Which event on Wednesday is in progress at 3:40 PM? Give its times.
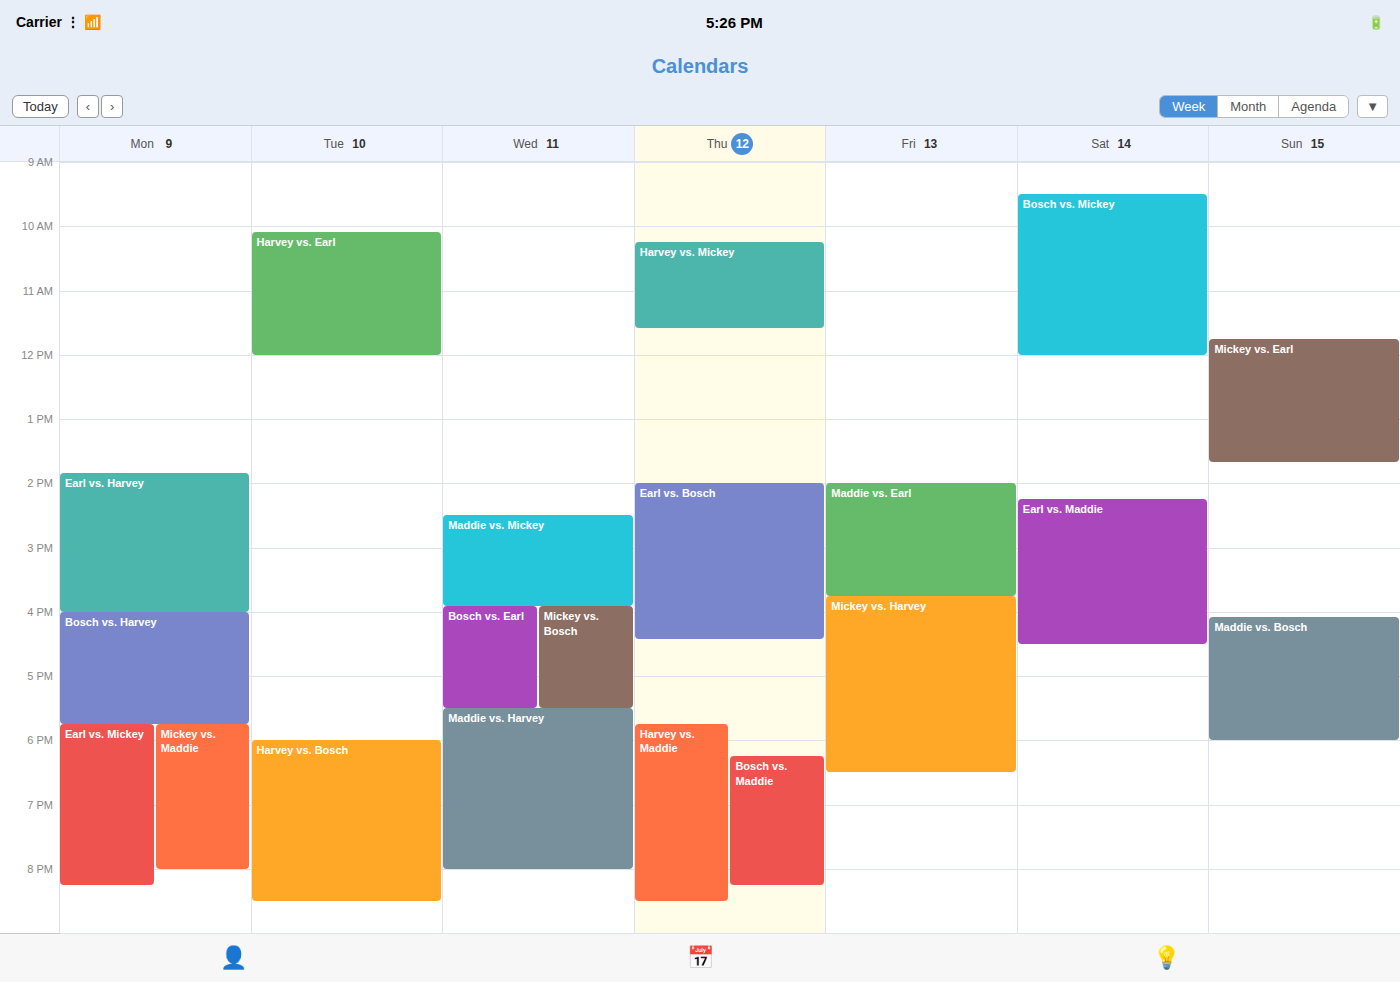
"Maddie vs. Mickey", 2:30 PM to 3:55 PM